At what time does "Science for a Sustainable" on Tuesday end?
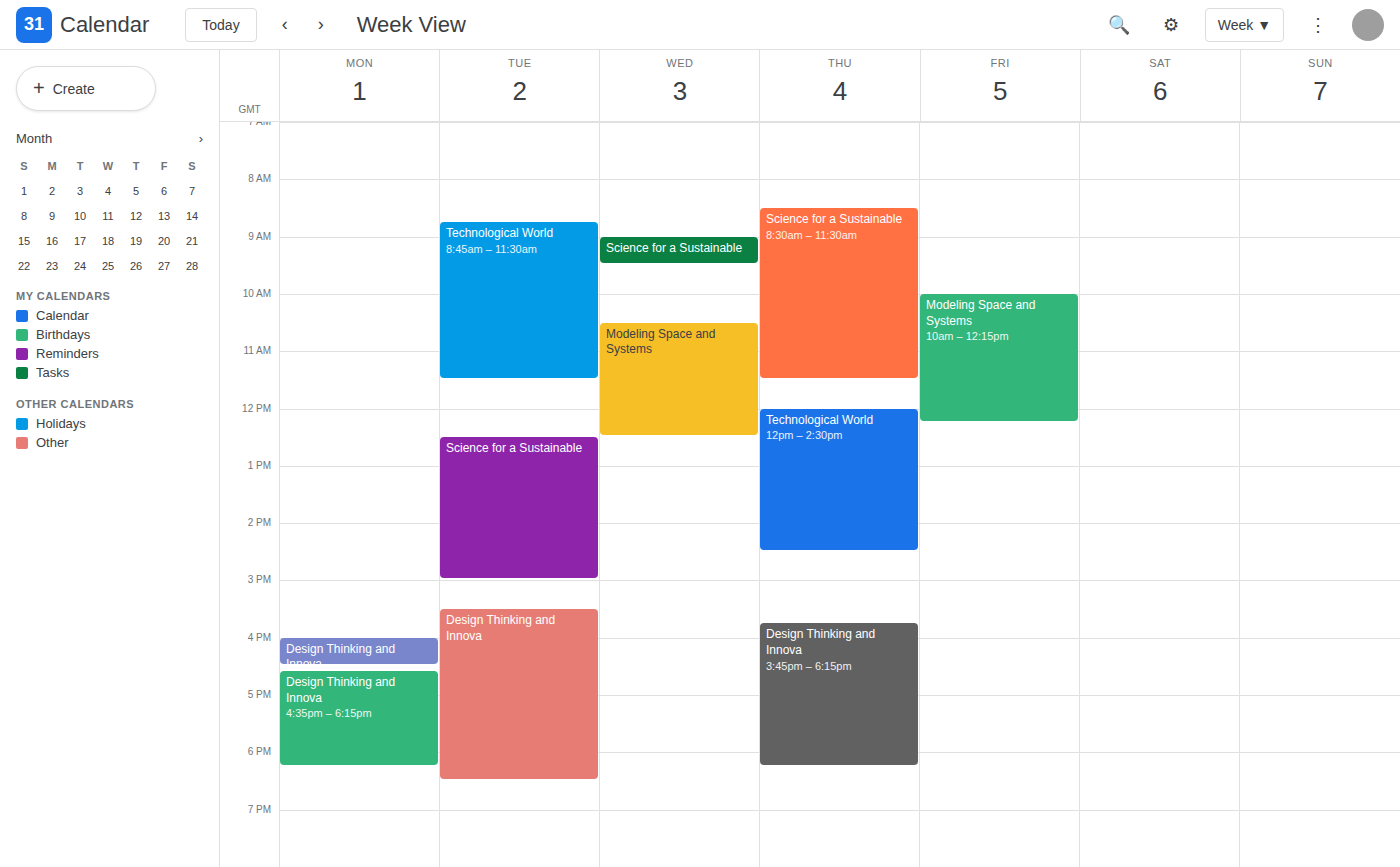
15:00